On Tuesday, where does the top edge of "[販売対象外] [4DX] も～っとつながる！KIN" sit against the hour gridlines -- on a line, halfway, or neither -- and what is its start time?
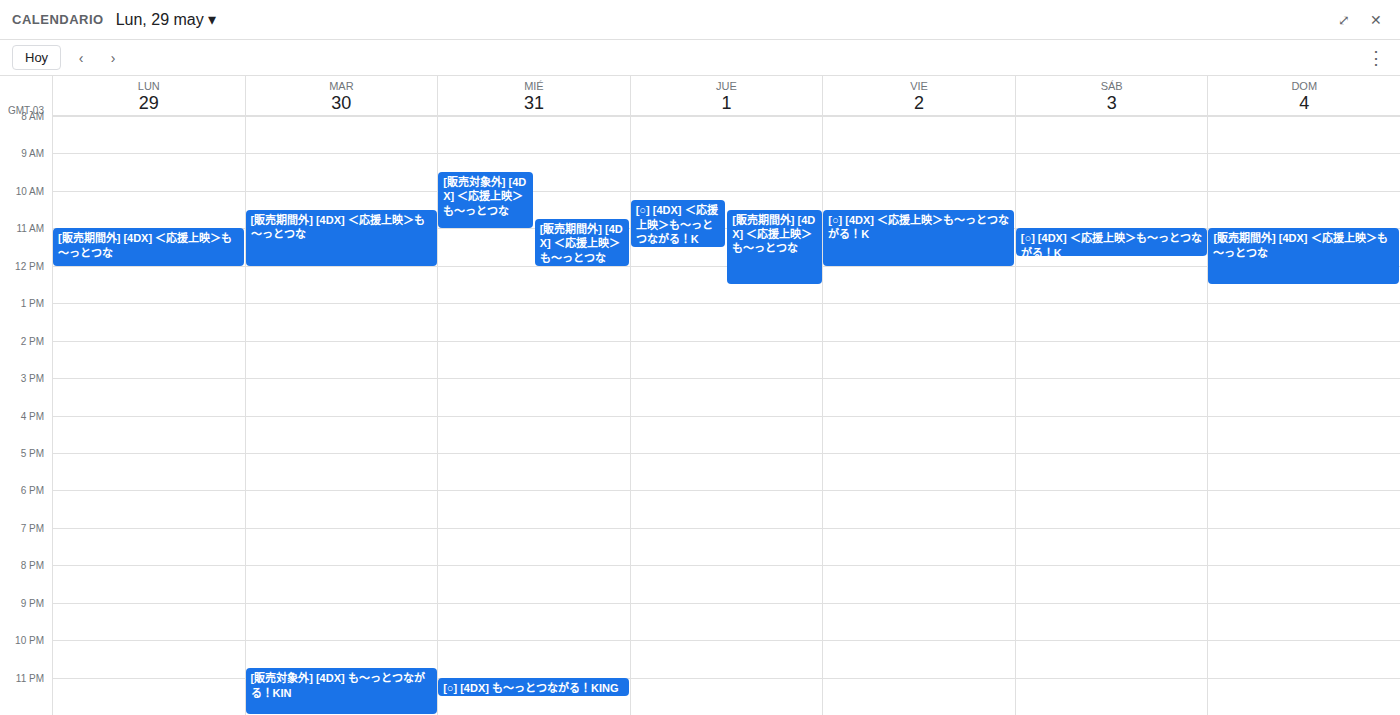
10:45 PM -- neither: three quarters of the way from the 10 PM line to the 11 PM line.